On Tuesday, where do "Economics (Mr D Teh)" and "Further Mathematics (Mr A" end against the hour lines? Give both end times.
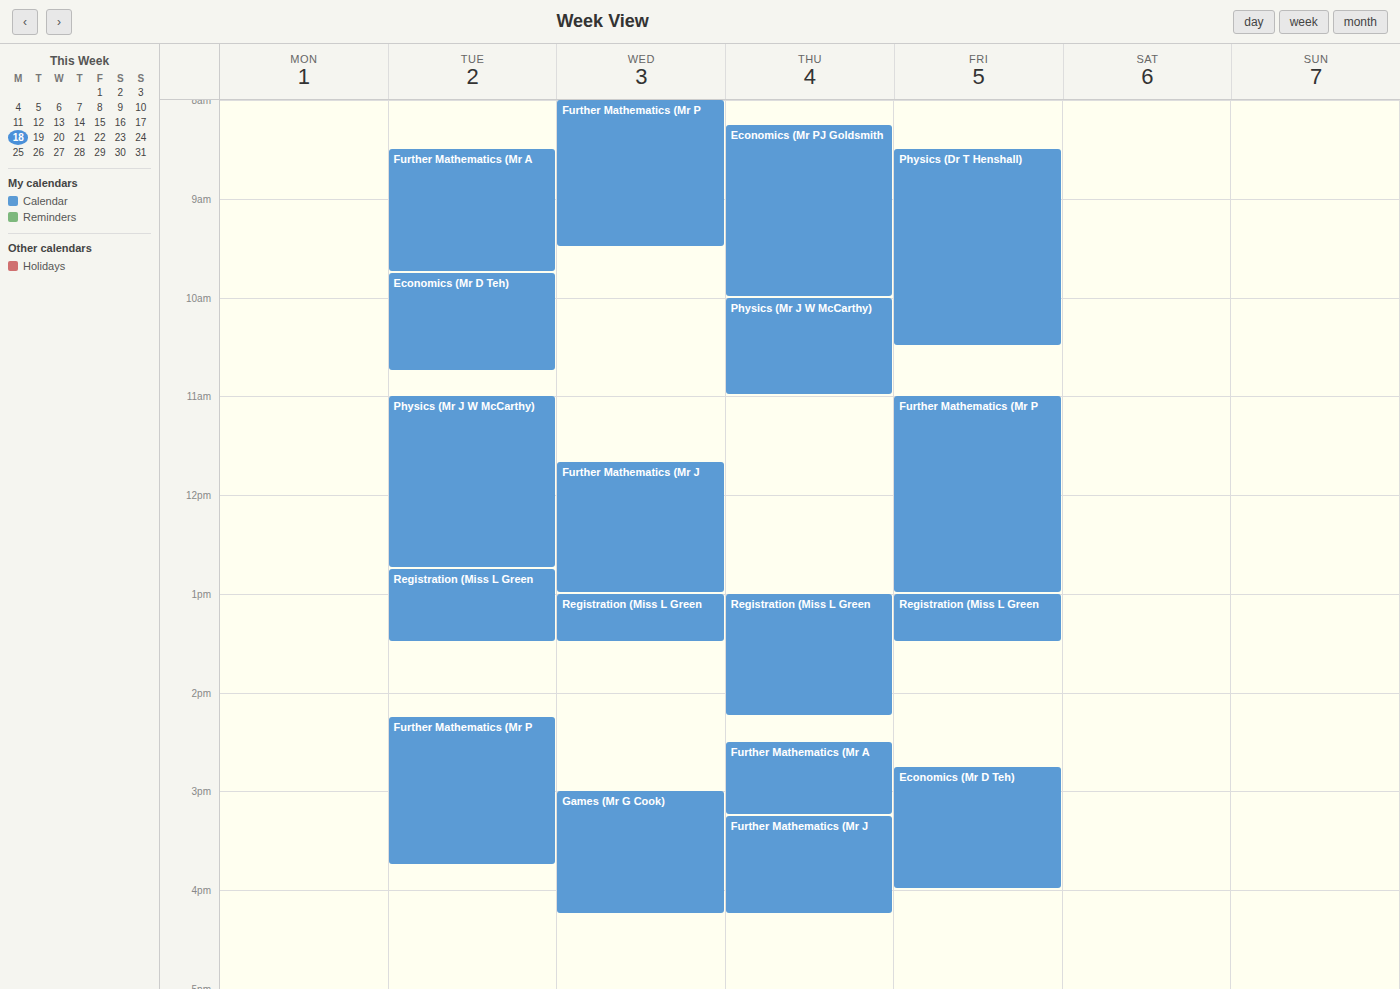
"Economics (Mr D Teh)": 10:45, neither: three quarters of the way from the 10:00 line to the 11:00 line. "Further Mathematics (Mr A": 09:45, neither: three quarters of the way from the 09:00 line to the 10:00 line.